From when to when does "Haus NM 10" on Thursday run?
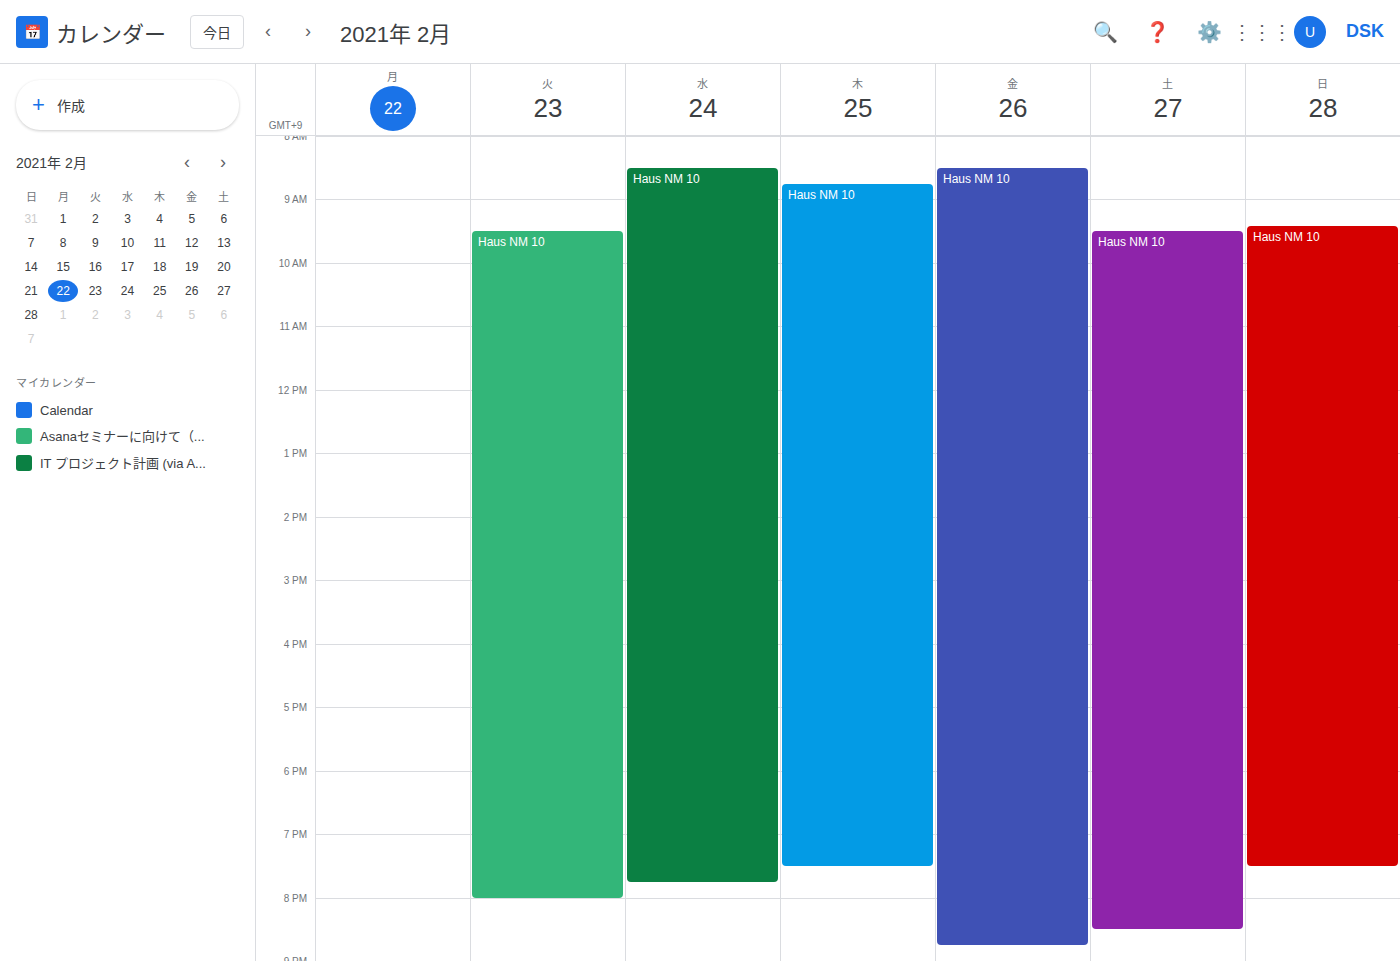
8:45 AM to 7:30 PM